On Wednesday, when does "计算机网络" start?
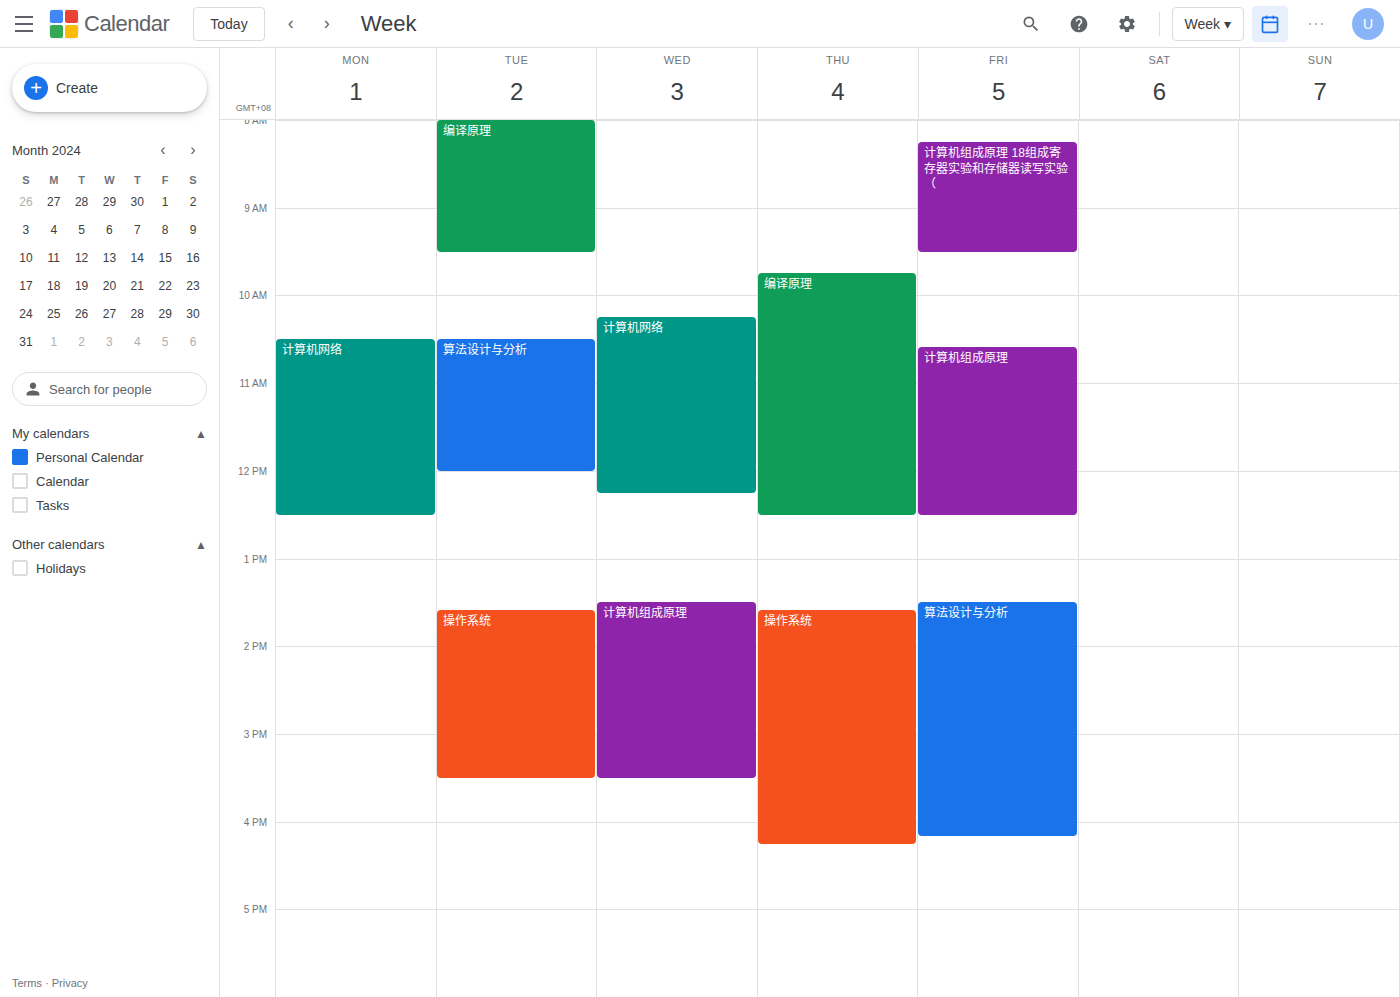
10:15 AM